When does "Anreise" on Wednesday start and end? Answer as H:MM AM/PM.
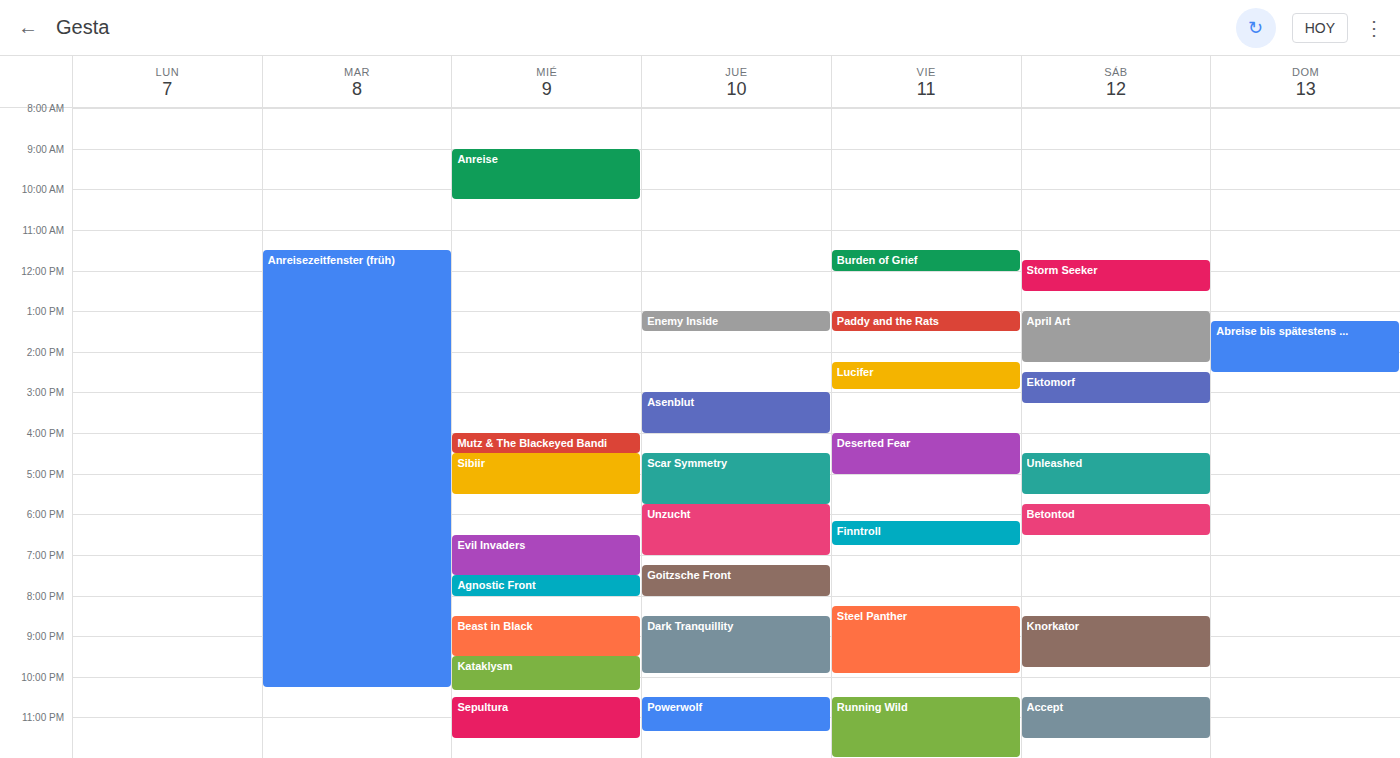
9:00 AM to 10:15 AM